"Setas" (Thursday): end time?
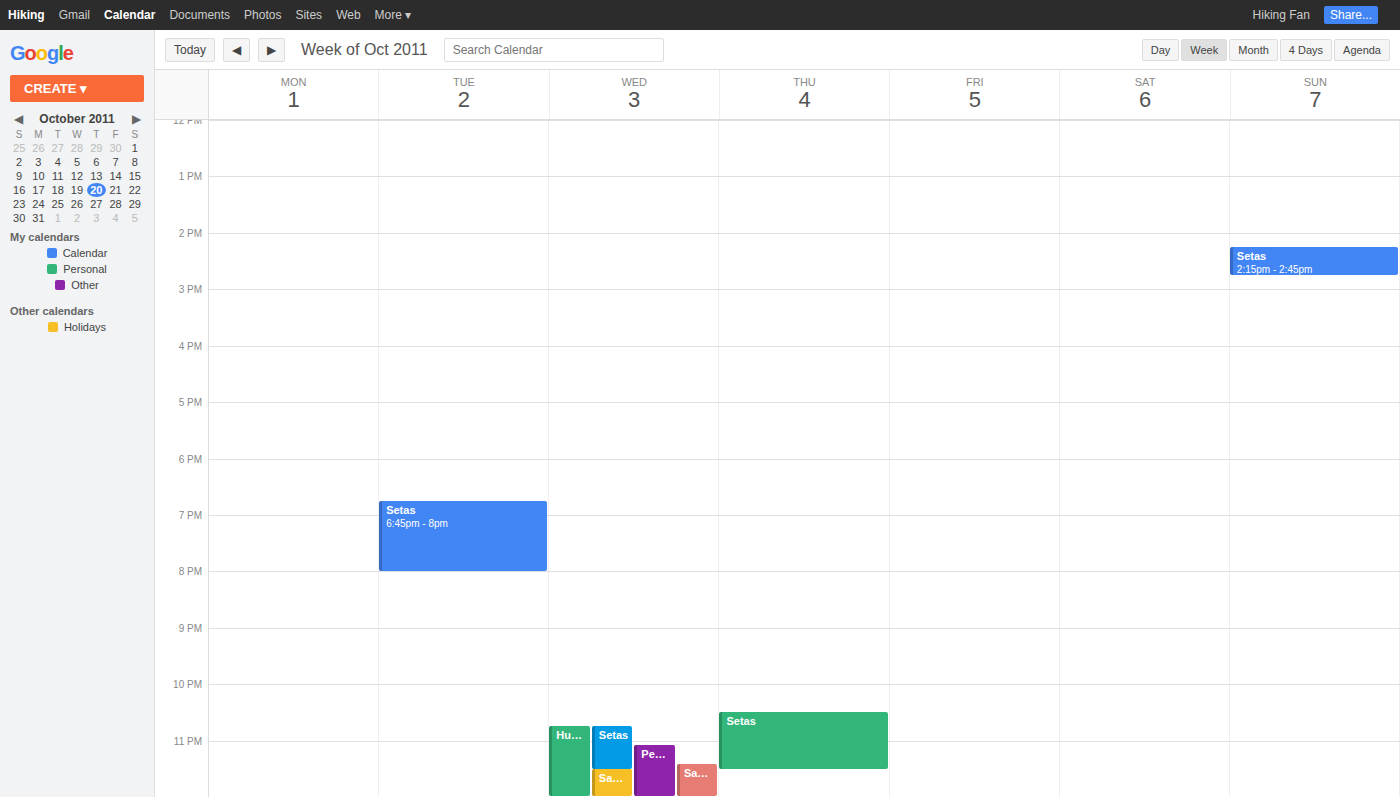
23:30